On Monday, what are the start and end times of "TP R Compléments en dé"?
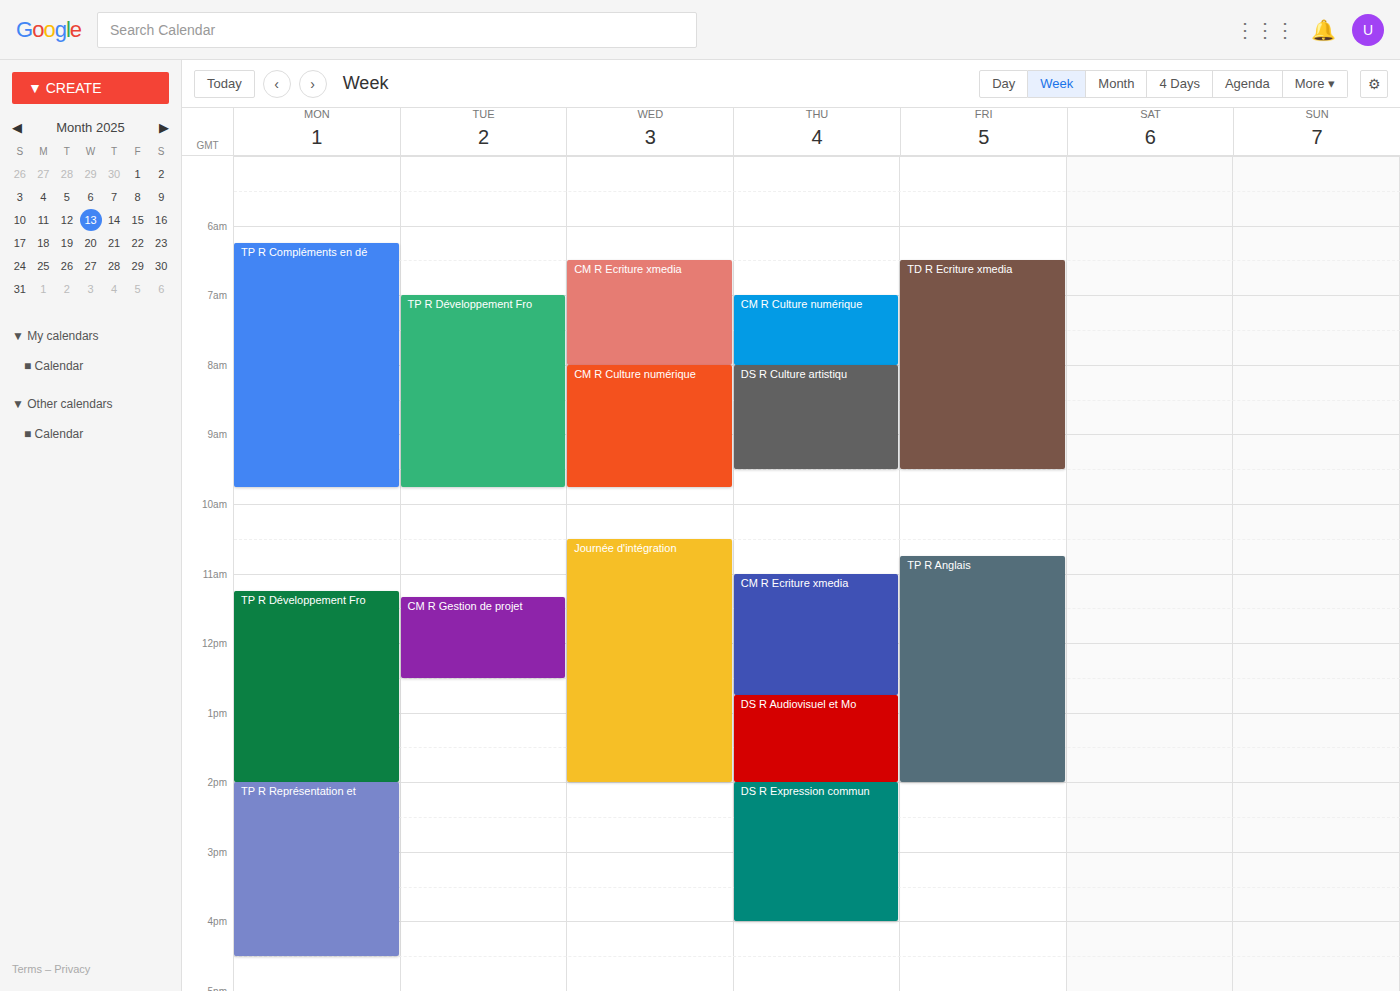
6:15 AM to 9:45 AM